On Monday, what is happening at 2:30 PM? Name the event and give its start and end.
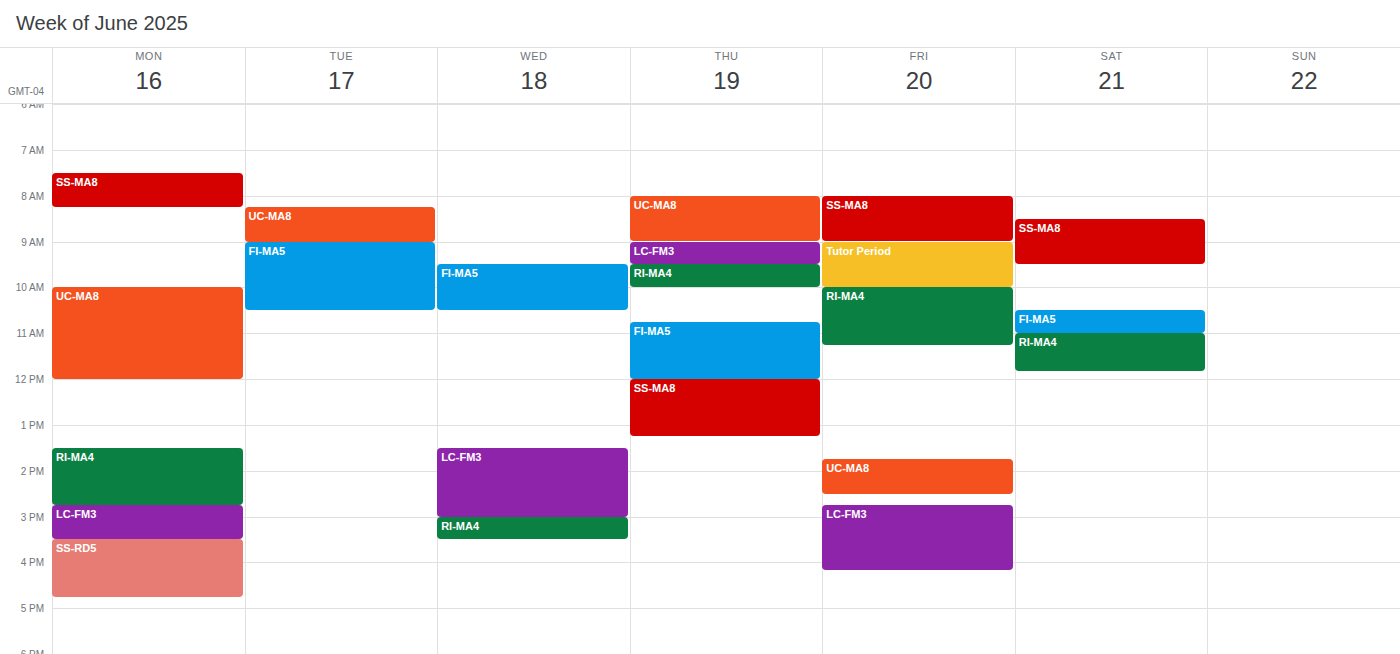
"RI-MA4", 1:30 PM to 2:45 PM